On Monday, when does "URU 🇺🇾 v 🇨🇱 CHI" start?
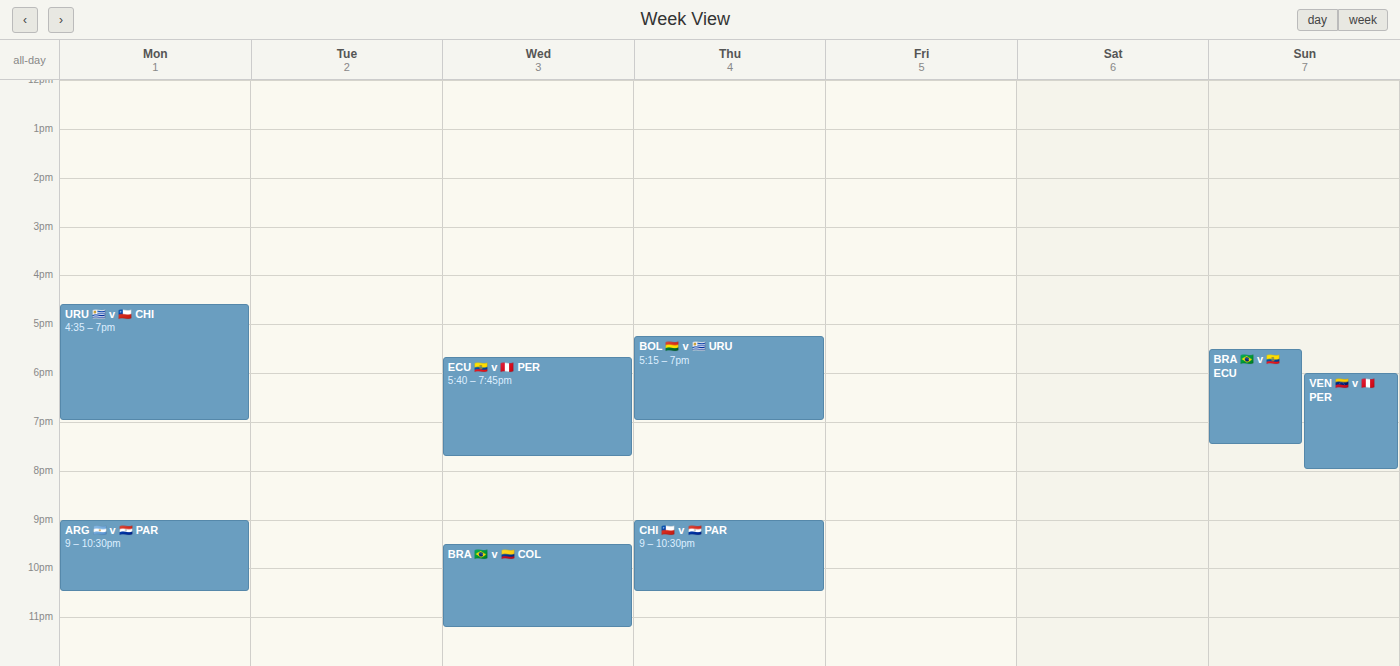
4:35 PM